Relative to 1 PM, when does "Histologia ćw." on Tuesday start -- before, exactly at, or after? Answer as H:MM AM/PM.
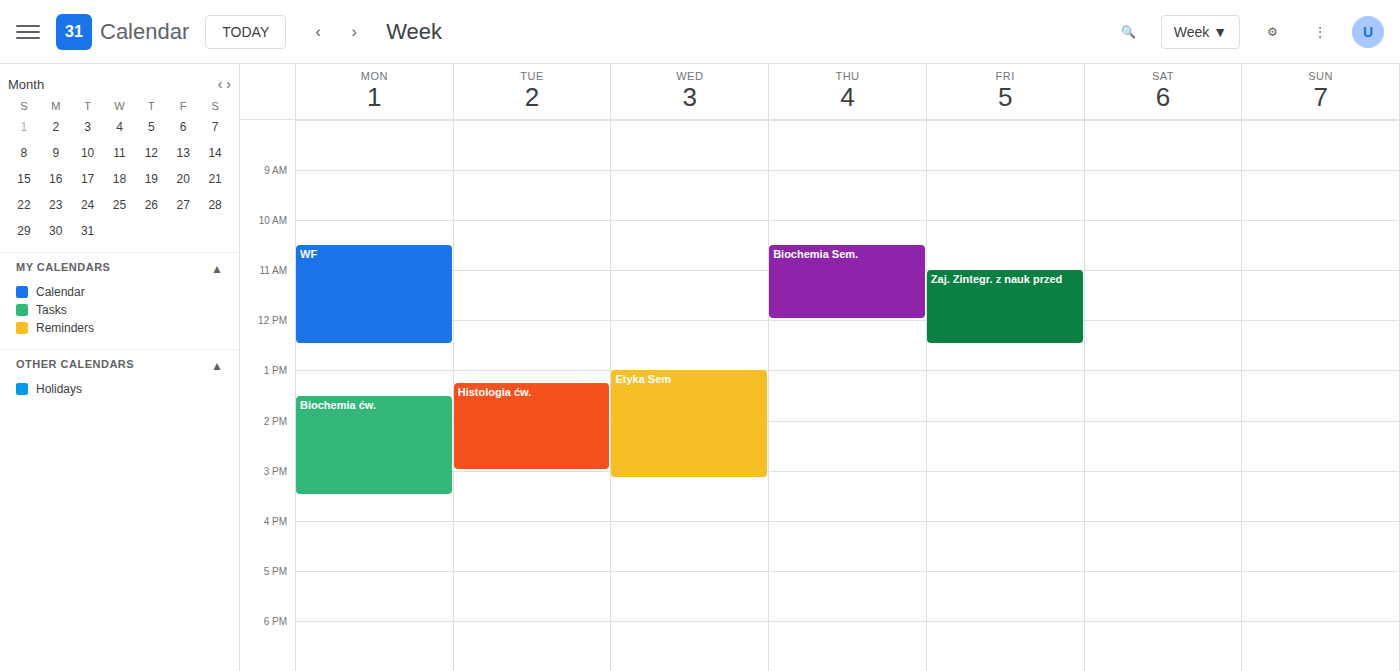
1:15 PM -- after 1 PM, 15 minutes below the 1 PM line.